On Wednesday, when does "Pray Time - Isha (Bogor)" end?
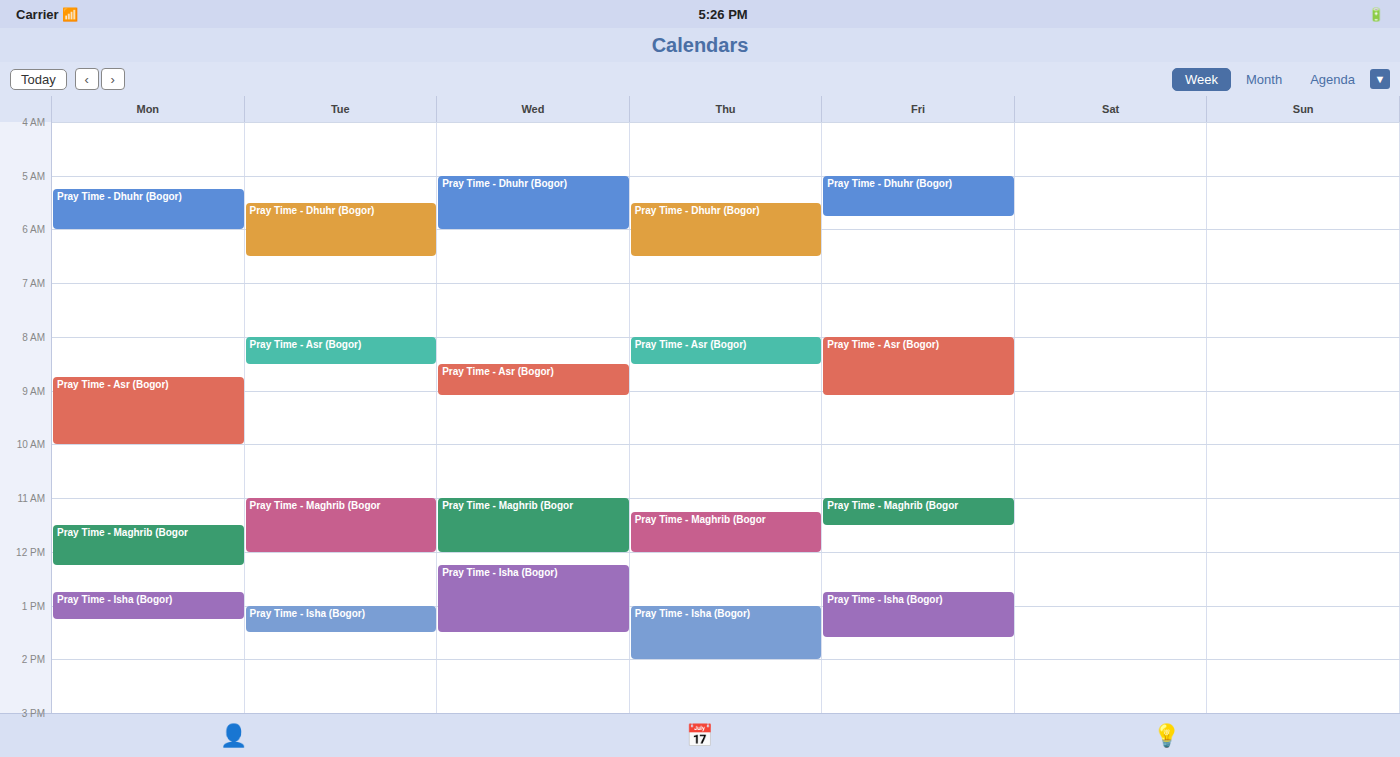
1:30 PM